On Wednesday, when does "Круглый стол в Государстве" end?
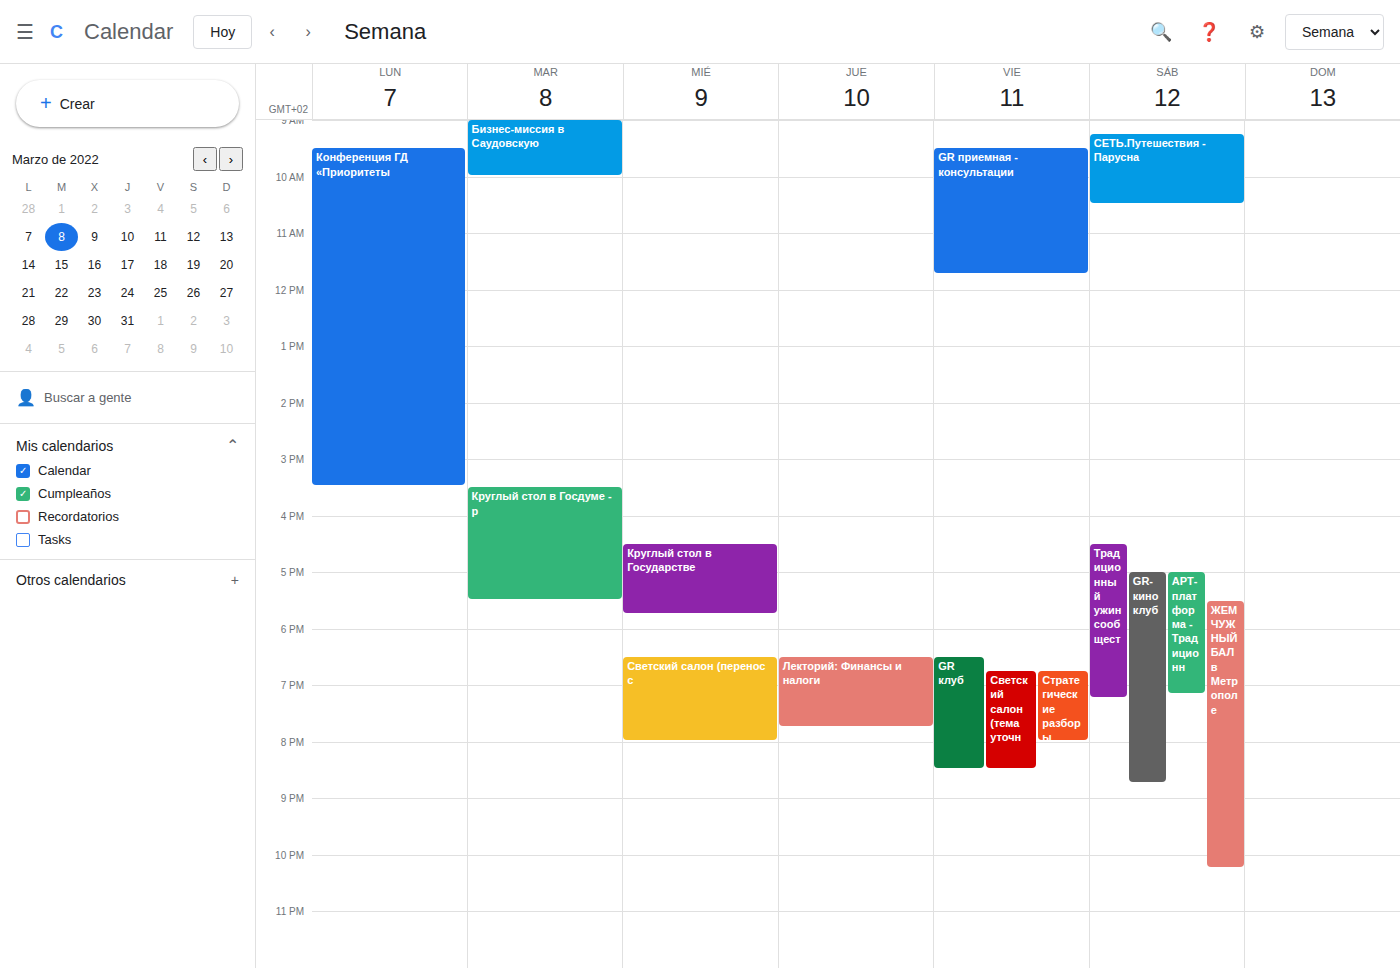
5:45 PM